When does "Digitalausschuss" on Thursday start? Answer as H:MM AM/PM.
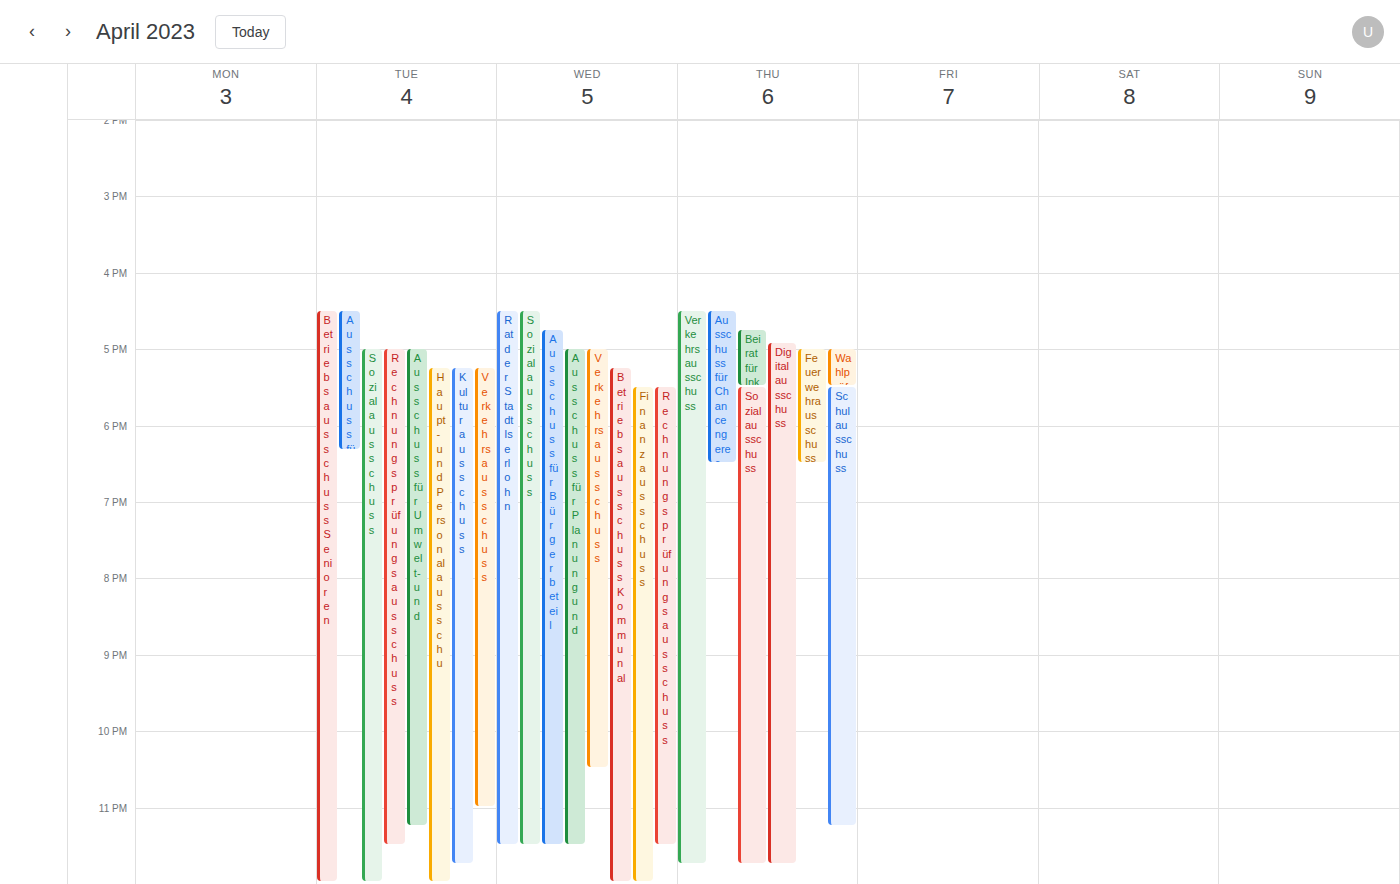
4:55 PM